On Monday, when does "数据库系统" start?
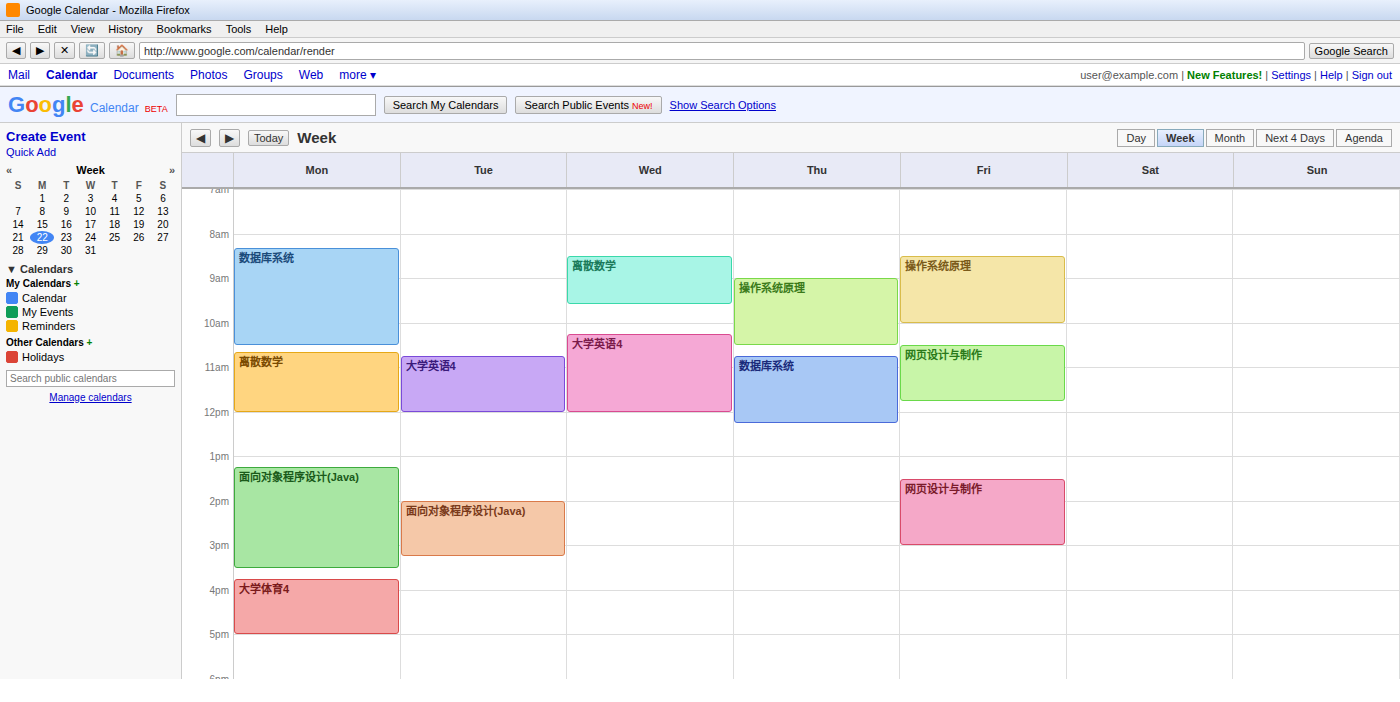
8:20 AM